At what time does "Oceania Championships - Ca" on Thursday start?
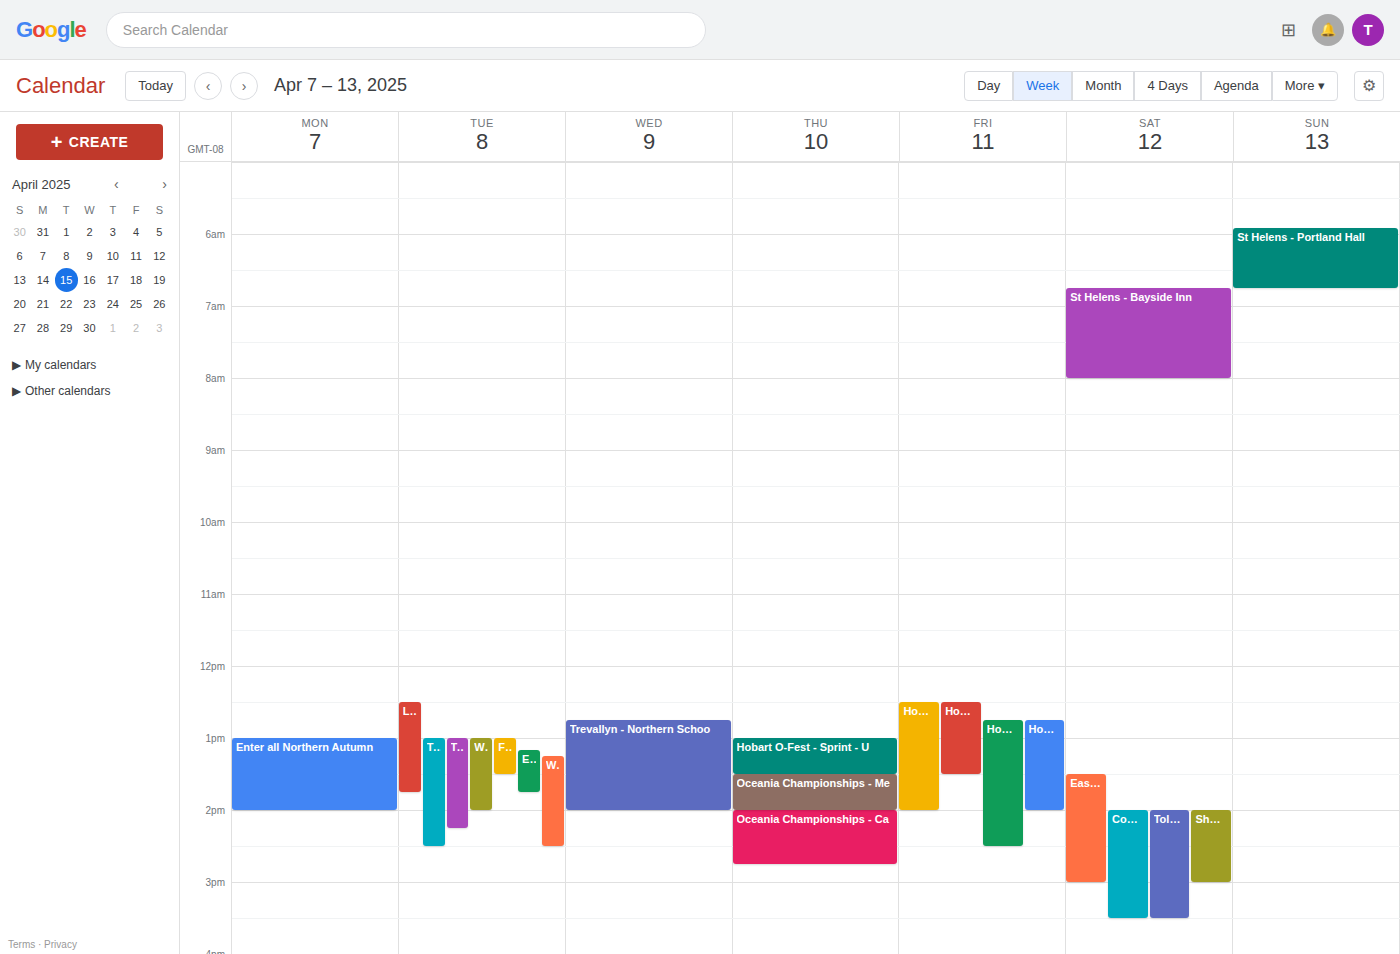
14:00